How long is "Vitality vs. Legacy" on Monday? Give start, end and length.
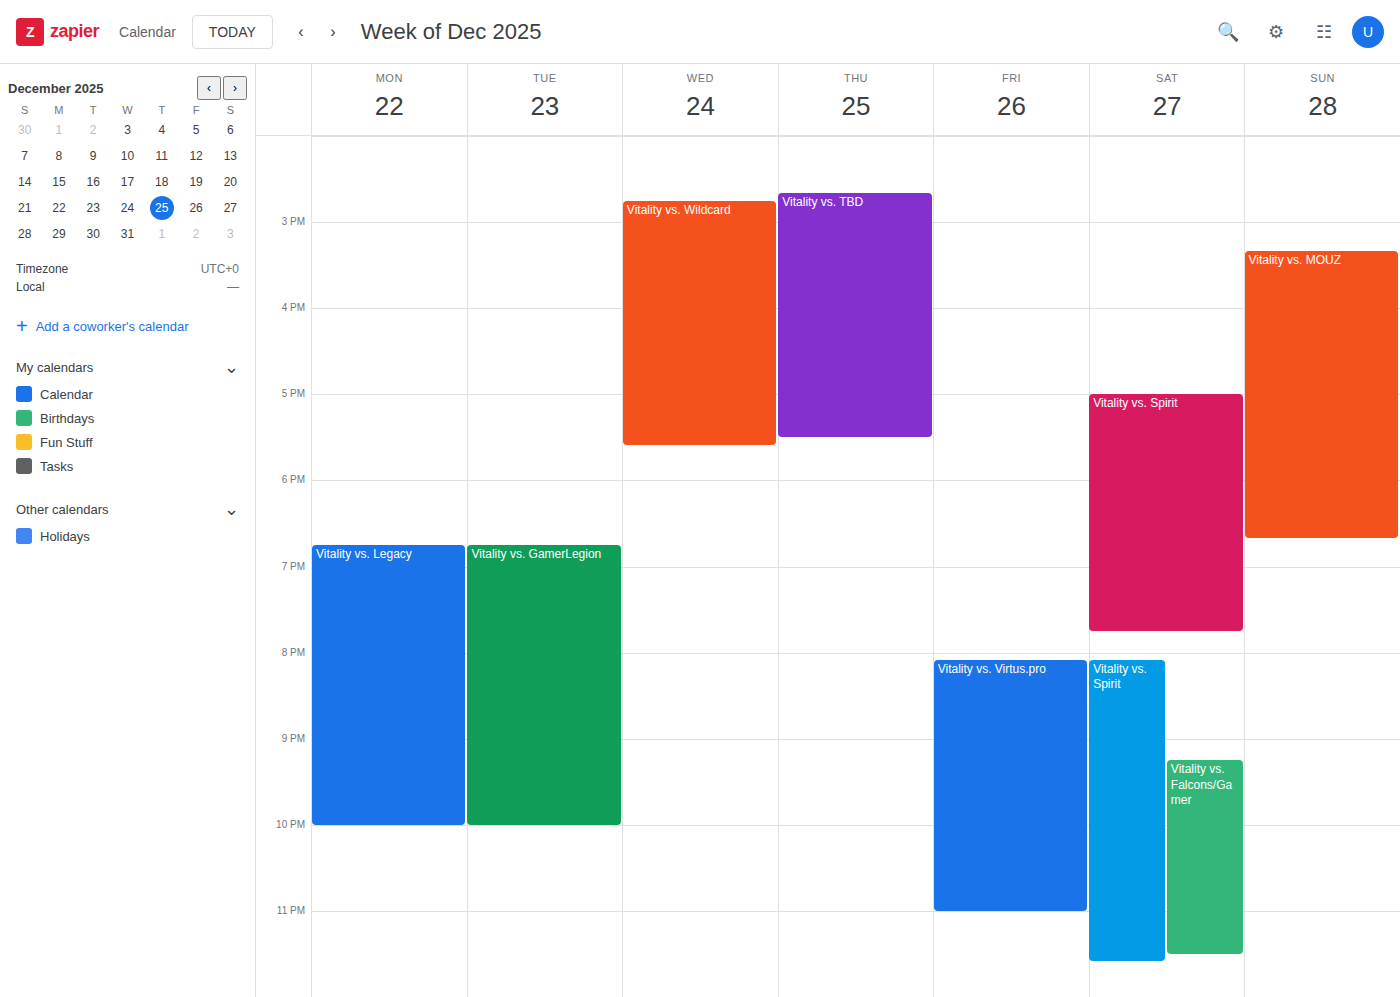
6:45 PM to 10:00 PM, 3 hours 15 minutes